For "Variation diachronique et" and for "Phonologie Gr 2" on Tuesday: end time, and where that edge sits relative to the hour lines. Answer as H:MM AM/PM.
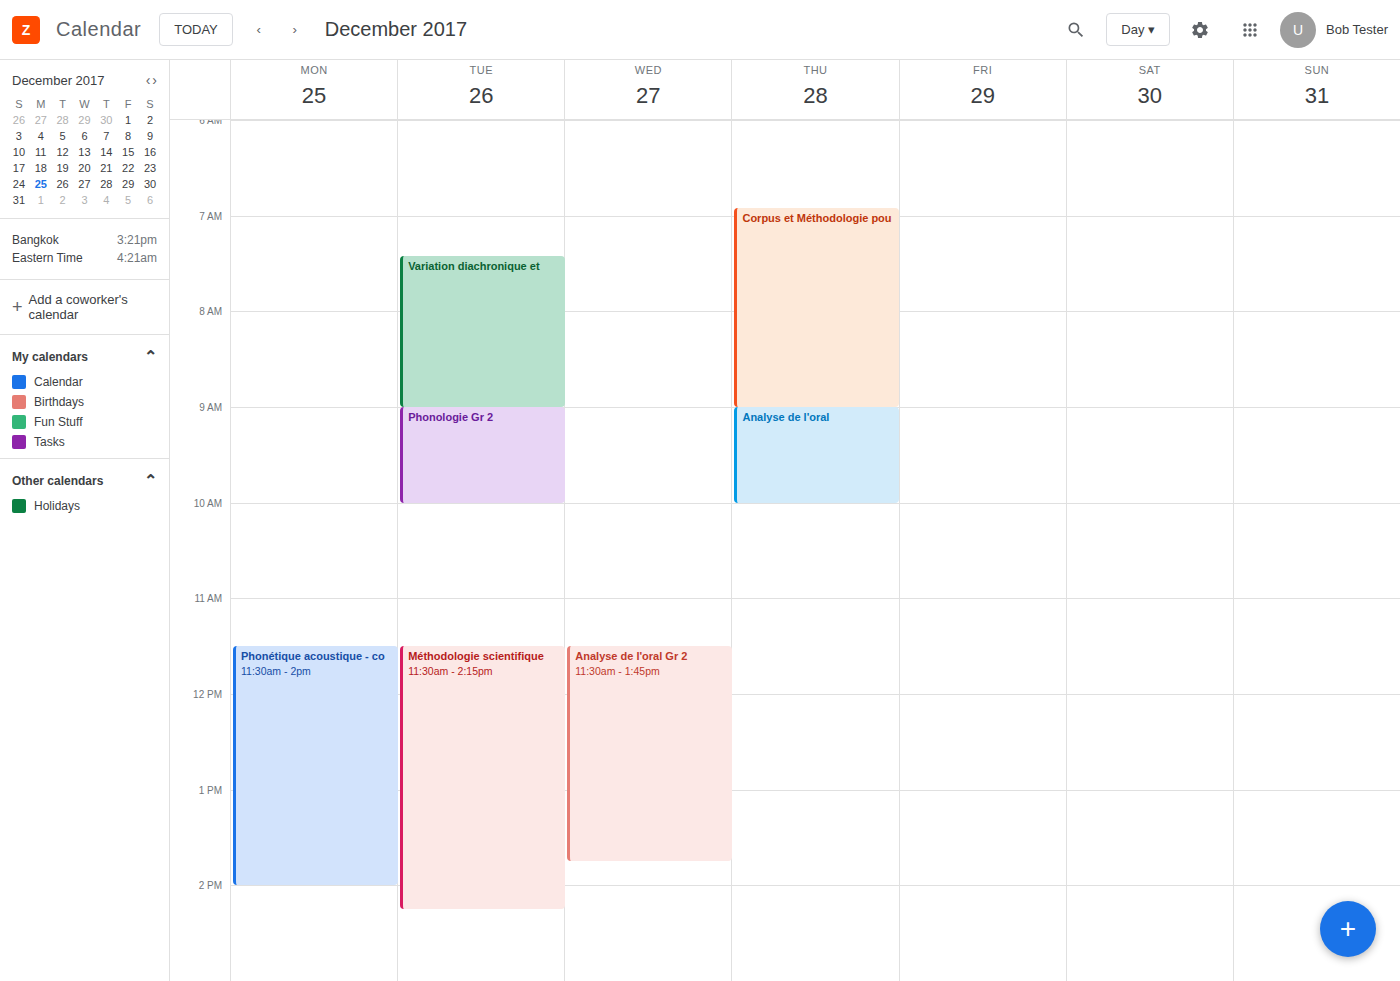
"Variation diachronique et": 9:00 AM, exactly on the 9 AM line. "Phonologie Gr 2": 10:00 AM, exactly on the 10 AM line.